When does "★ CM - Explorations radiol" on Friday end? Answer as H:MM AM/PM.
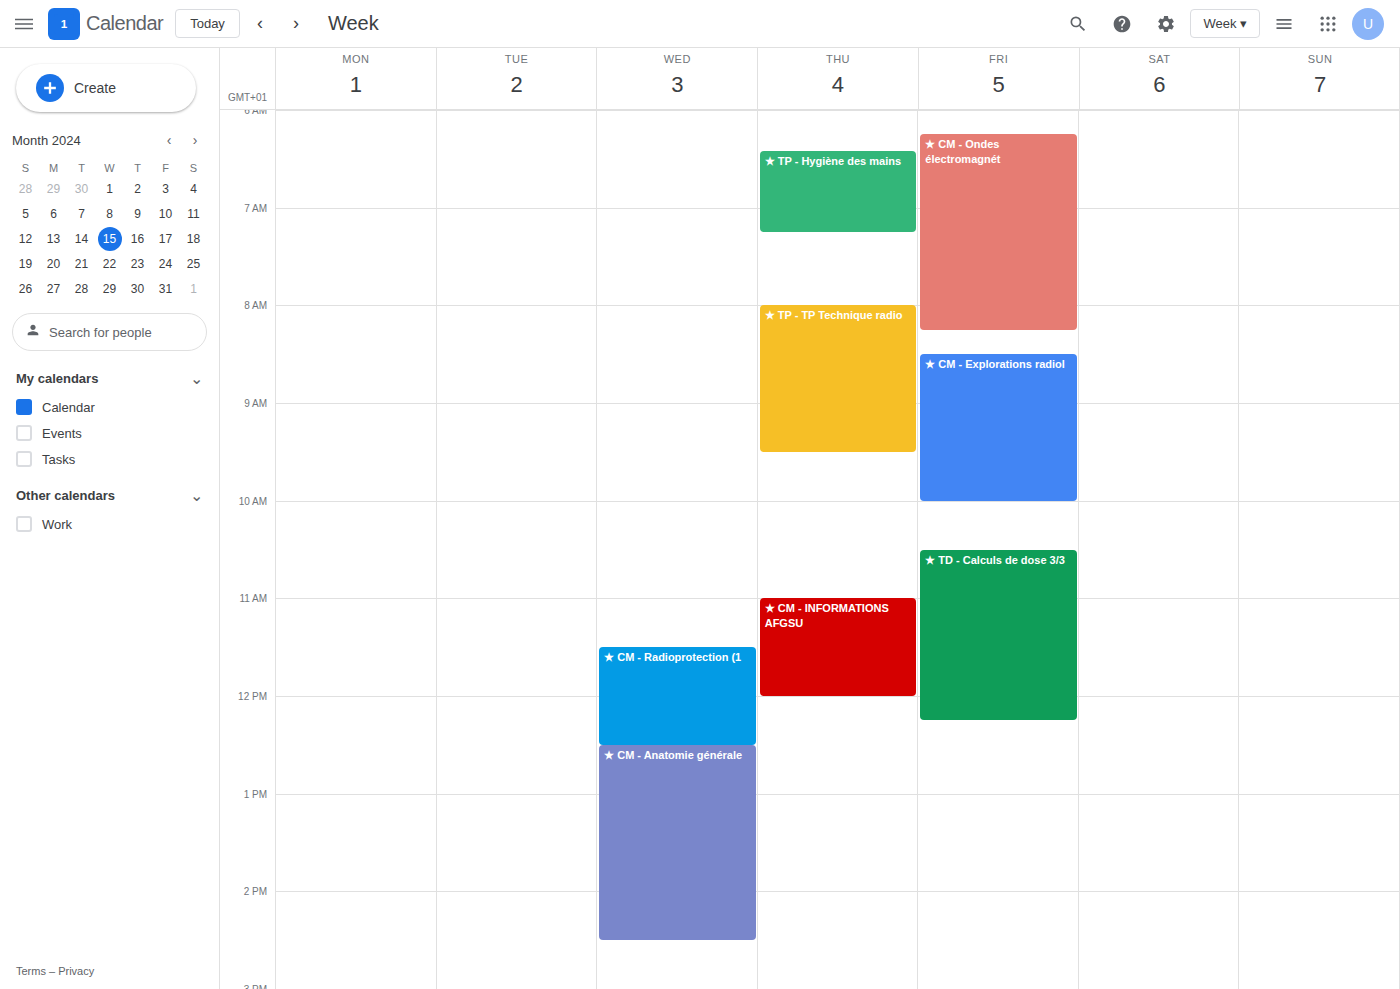
10:00 AM